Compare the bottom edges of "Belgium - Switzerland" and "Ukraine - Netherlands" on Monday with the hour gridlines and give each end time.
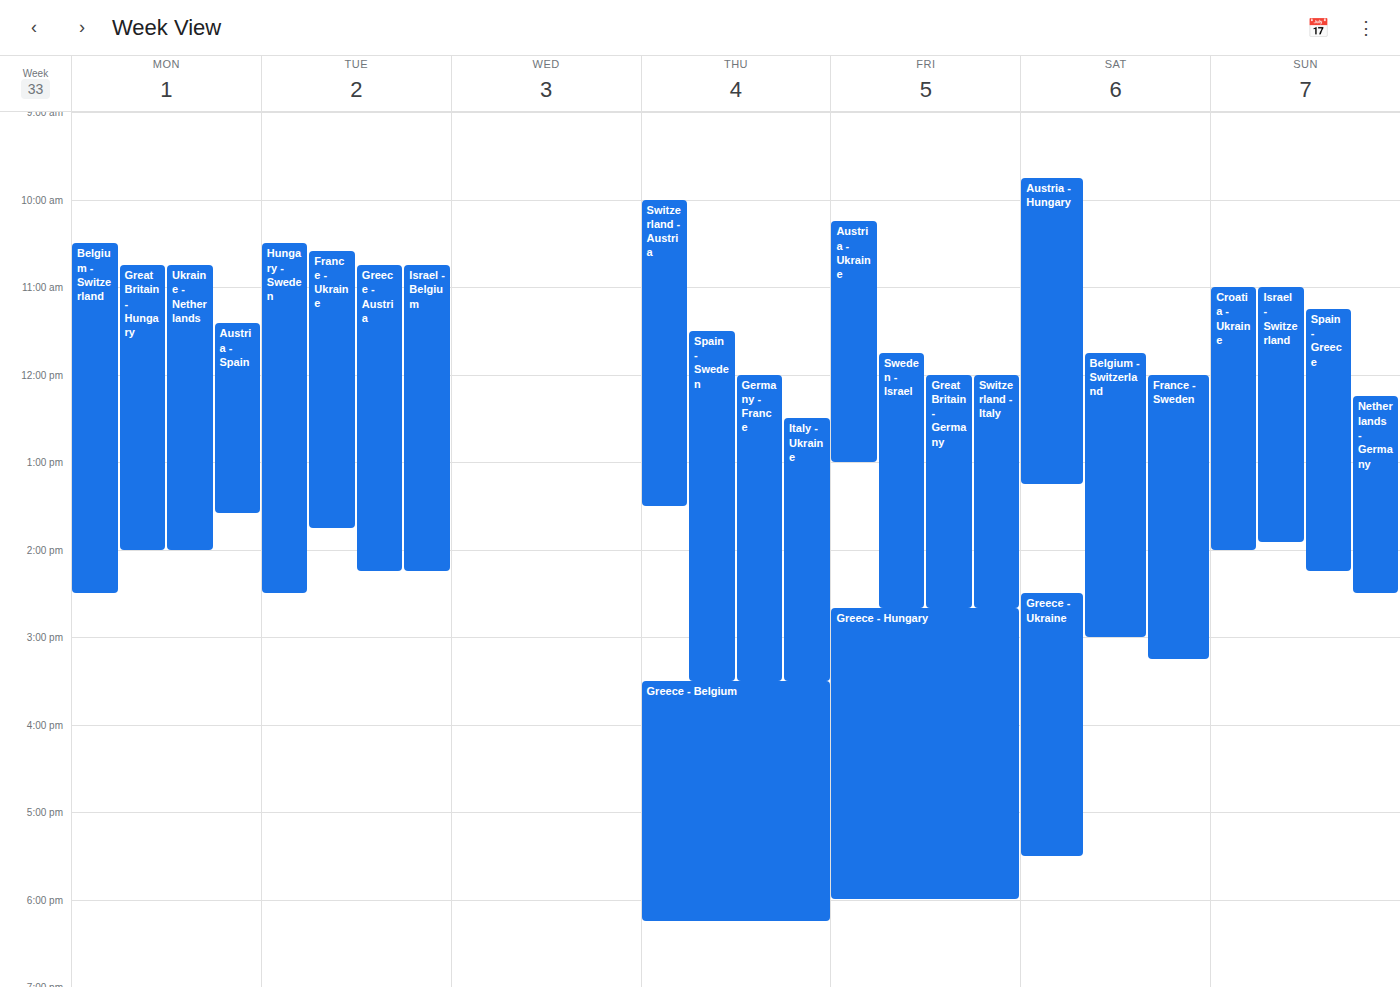
"Belgium - Switzerland": 2:30 PM, halfway between the 2 PM and 3 PM lines. "Ukraine - Netherlands": 2:00 PM, exactly on the 2 PM line.